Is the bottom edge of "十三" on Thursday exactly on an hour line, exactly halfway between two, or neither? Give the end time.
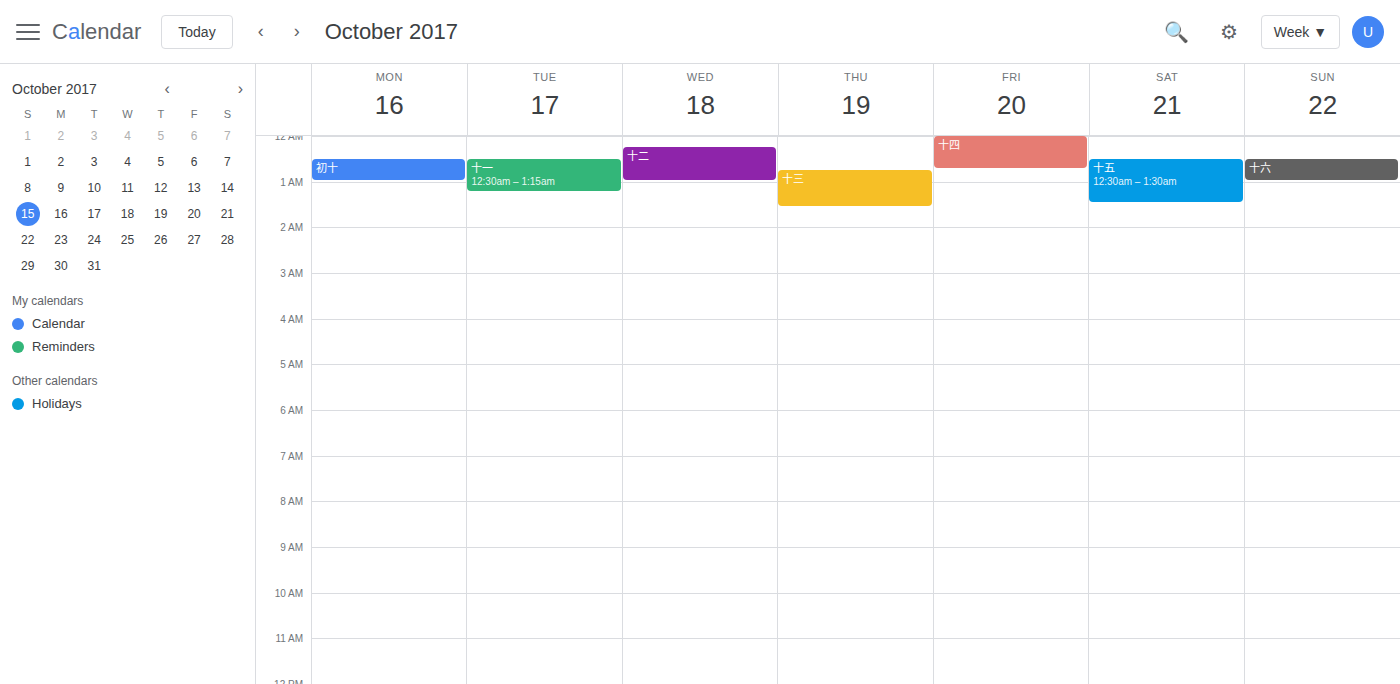
1:35 AM -- neither: 35 minutes below the 1 AM line and 25 minutes above the 2 AM line.